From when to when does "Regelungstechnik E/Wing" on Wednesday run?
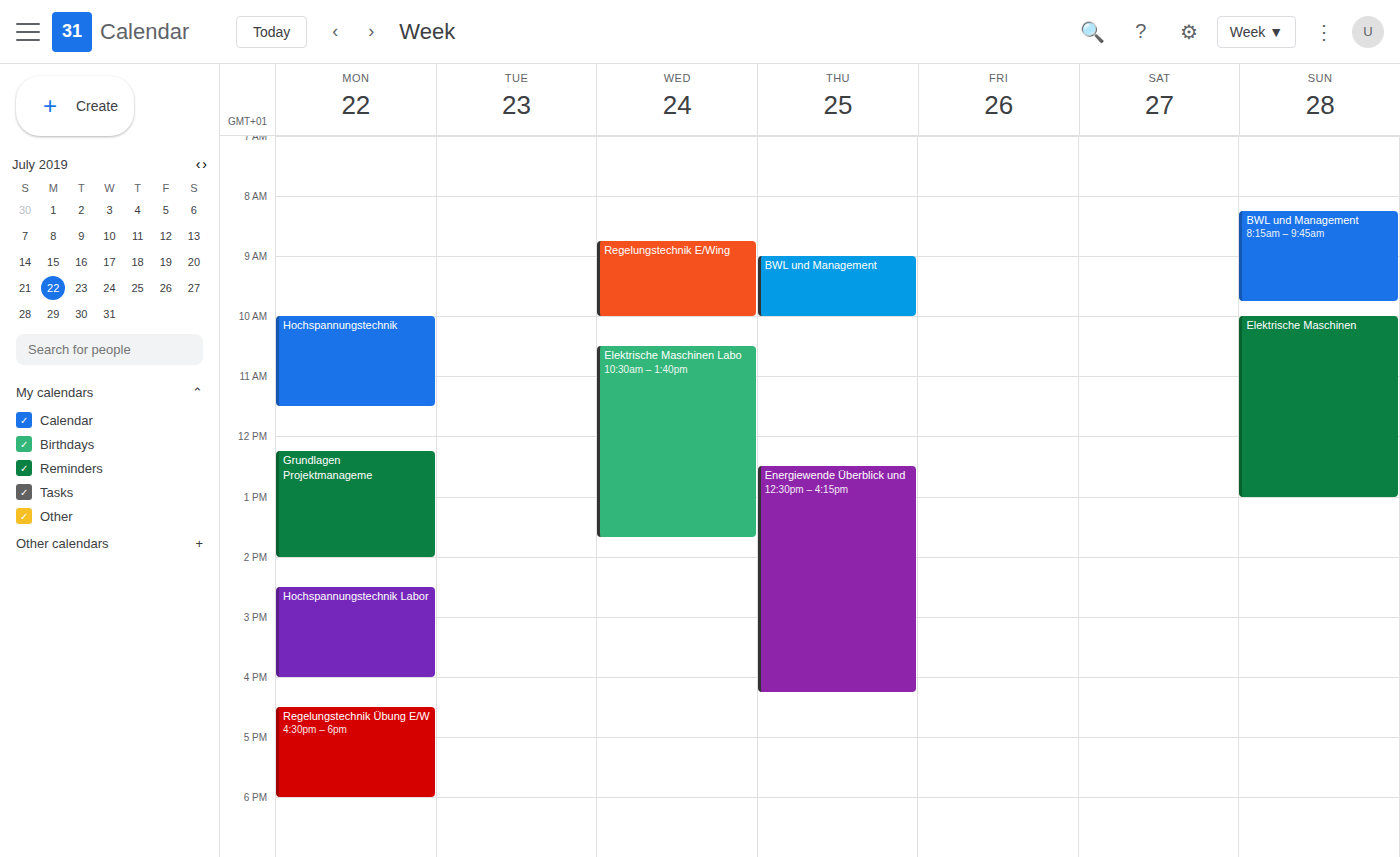
8:45 AM to 10:00 AM